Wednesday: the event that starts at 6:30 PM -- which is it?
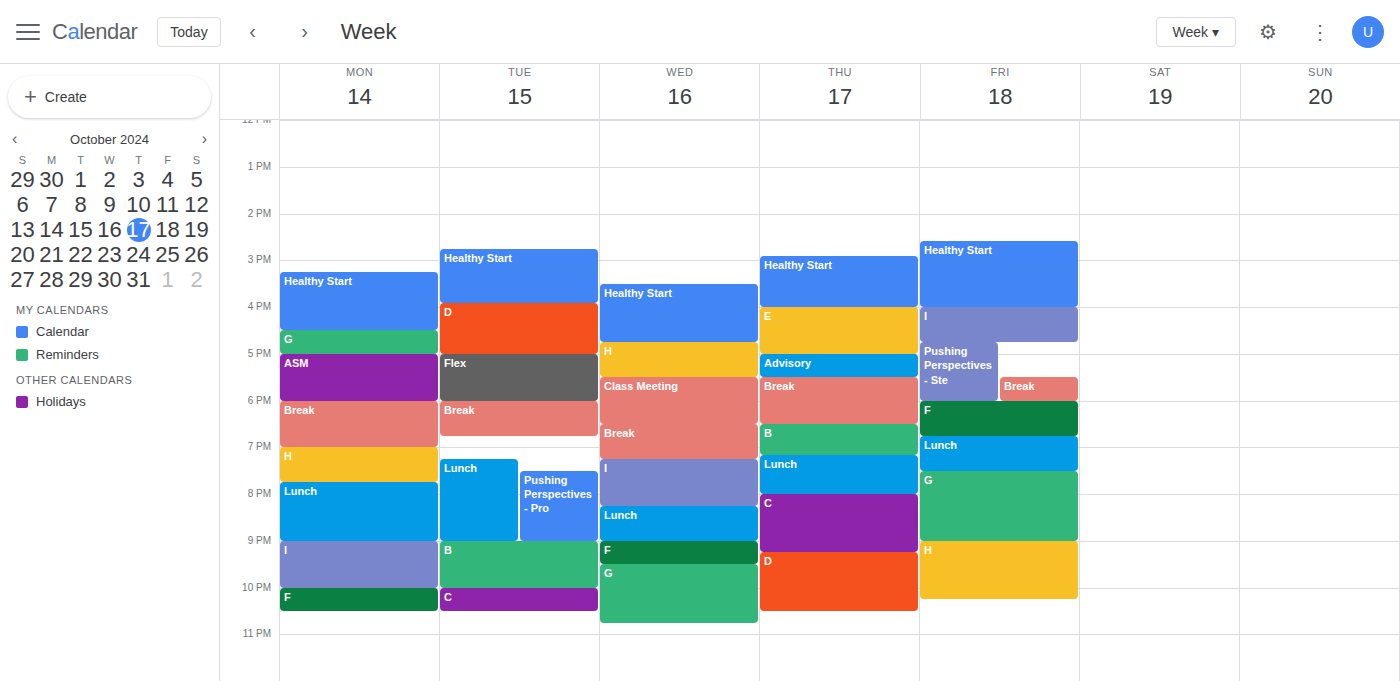
"Break"